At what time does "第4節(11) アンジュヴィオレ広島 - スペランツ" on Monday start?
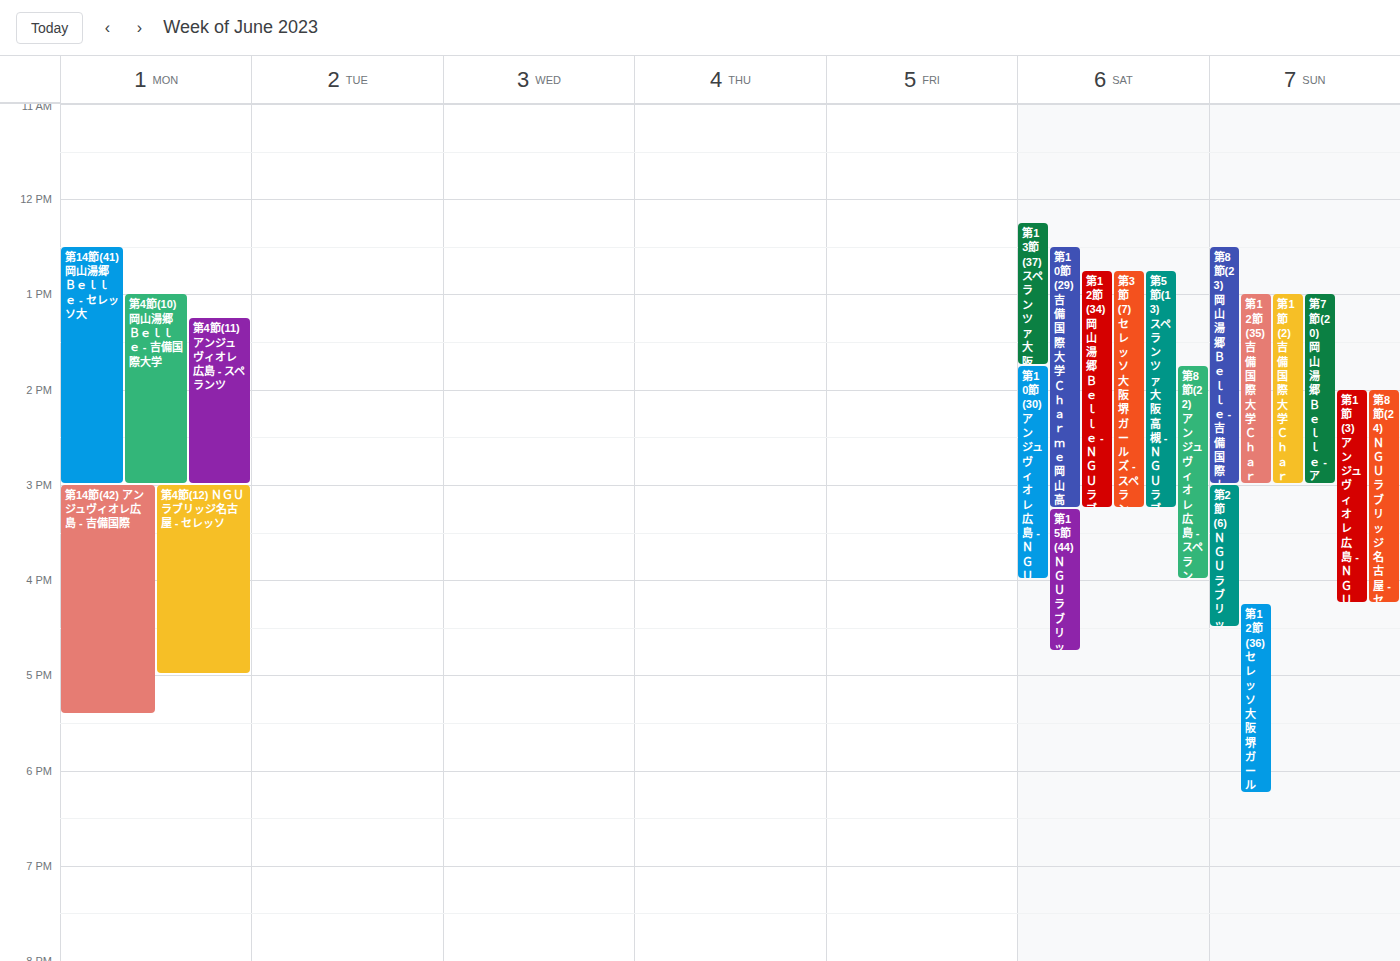
1:15 PM